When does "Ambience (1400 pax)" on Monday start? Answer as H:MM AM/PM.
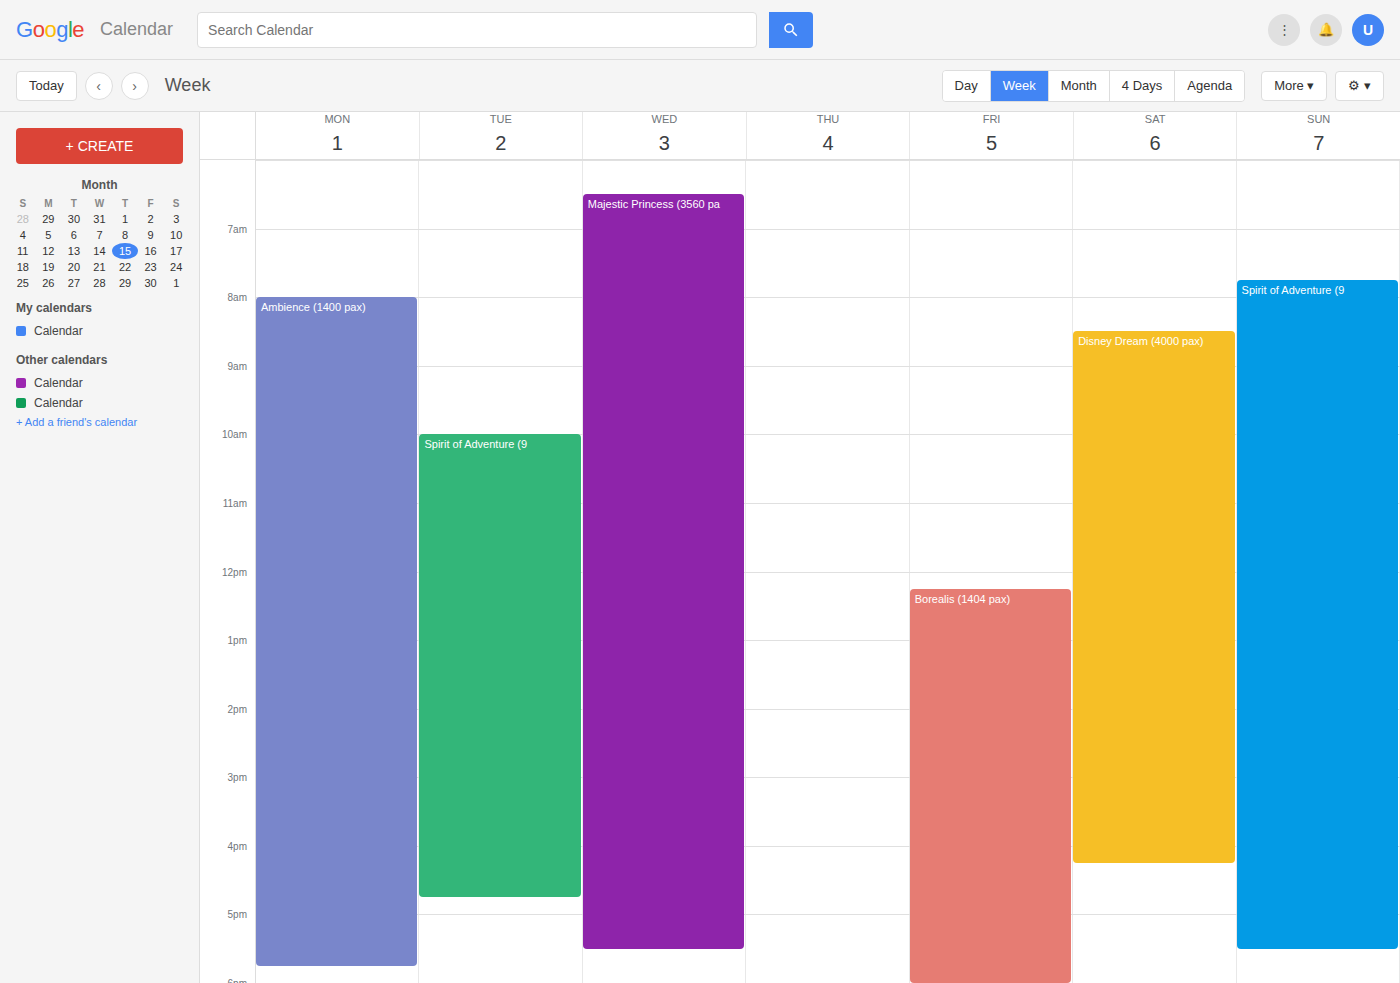
8:00 AM